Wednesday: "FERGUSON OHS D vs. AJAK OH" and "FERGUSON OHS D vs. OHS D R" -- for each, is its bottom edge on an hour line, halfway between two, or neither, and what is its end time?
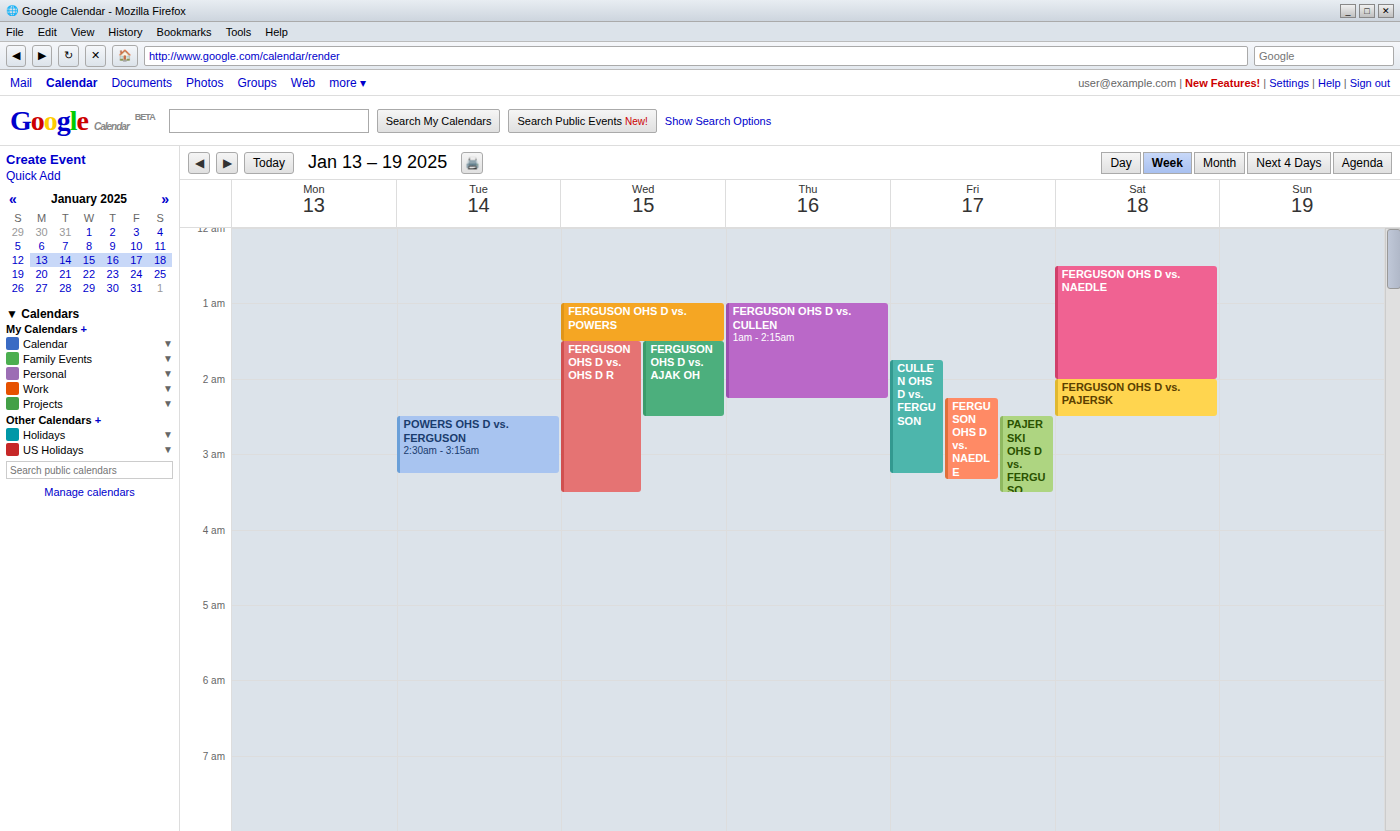
"FERGUSON OHS D vs. AJAK OH": 2:30 AM, halfway between the 2 AM and 3 AM lines. "FERGUSON OHS D vs. OHS D R": 3:30 AM, halfway between the 3 AM and 4 AM lines.